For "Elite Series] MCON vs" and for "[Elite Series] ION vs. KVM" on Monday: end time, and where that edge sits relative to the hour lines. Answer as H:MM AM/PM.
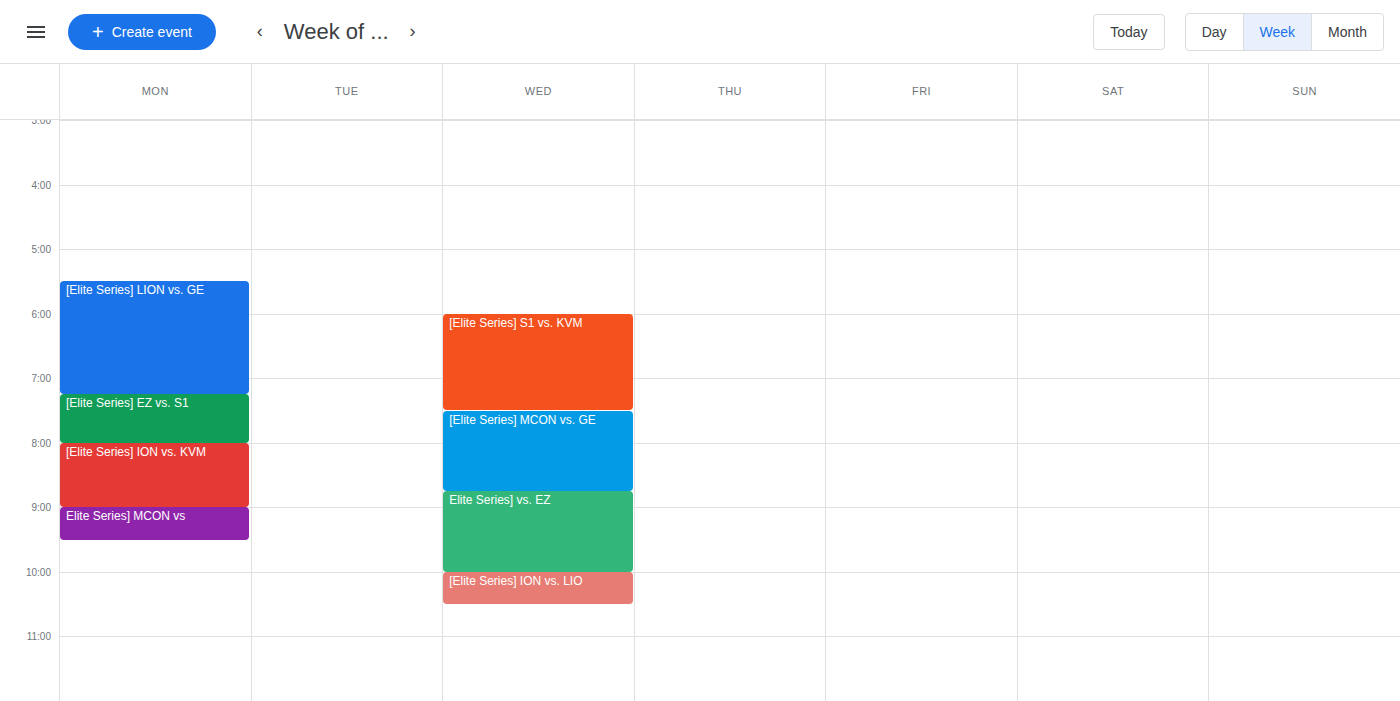
"Elite Series] MCON vs": 9:30 PM, halfway between the 9 PM and 10 PM lines. "[Elite Series] ION vs. KVM": 9:00 PM, exactly on the 9 PM line.